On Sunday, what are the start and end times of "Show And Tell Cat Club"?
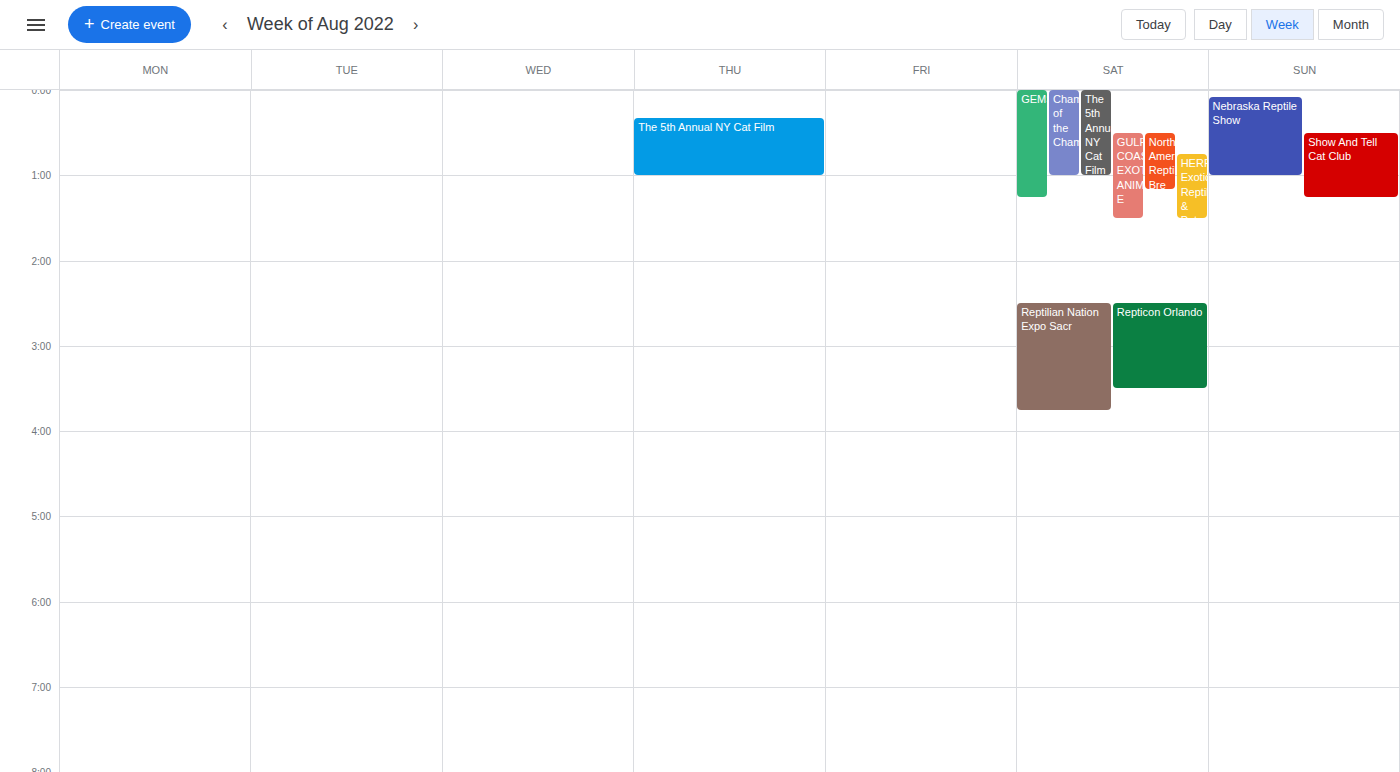
12:30 AM to 1:15 AM